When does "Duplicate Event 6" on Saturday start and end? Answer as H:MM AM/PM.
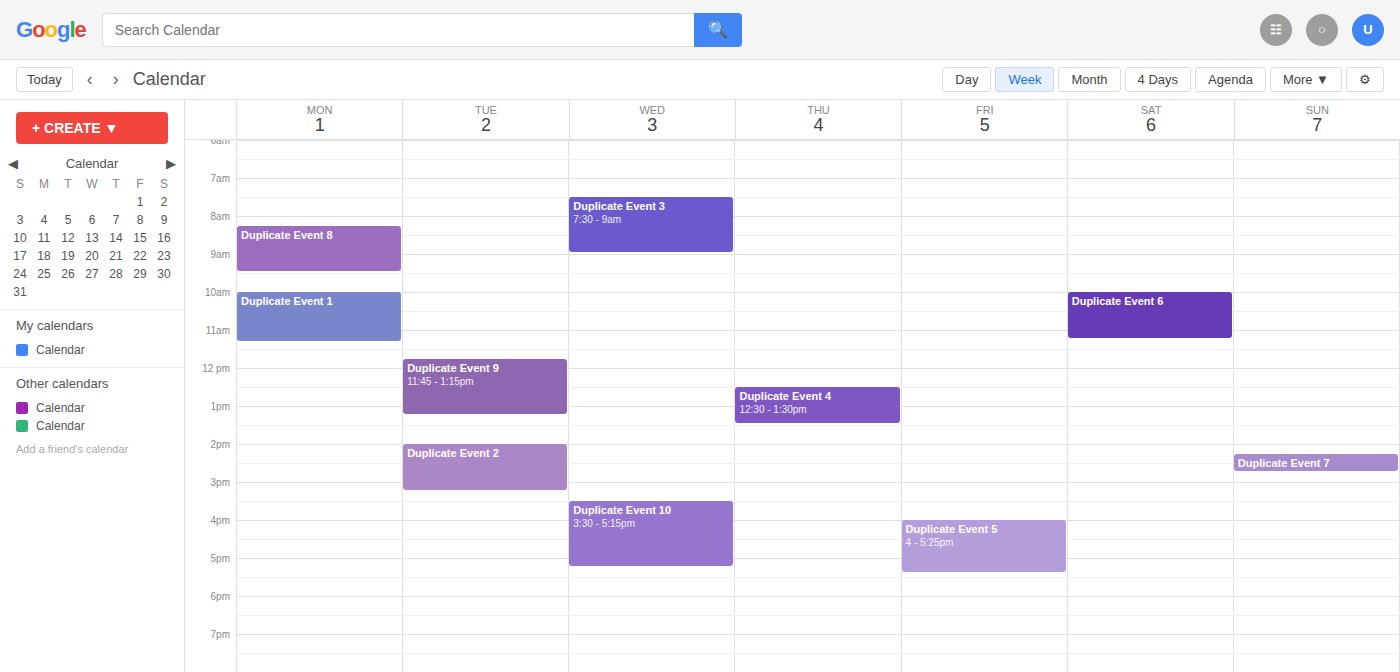
10:00 AM to 11:15 AM